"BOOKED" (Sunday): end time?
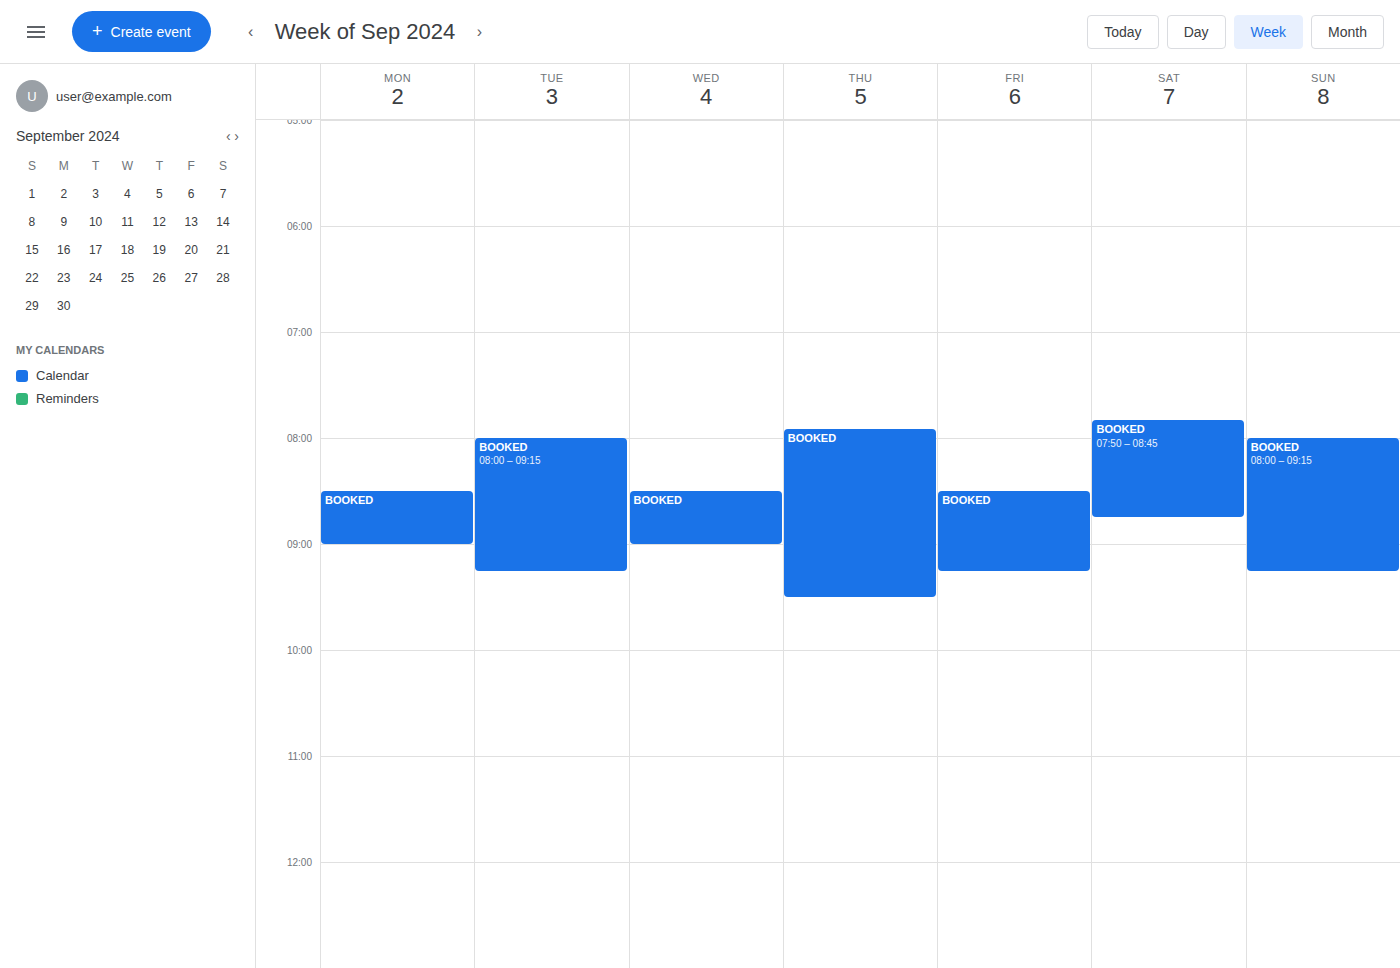
9:15 AM